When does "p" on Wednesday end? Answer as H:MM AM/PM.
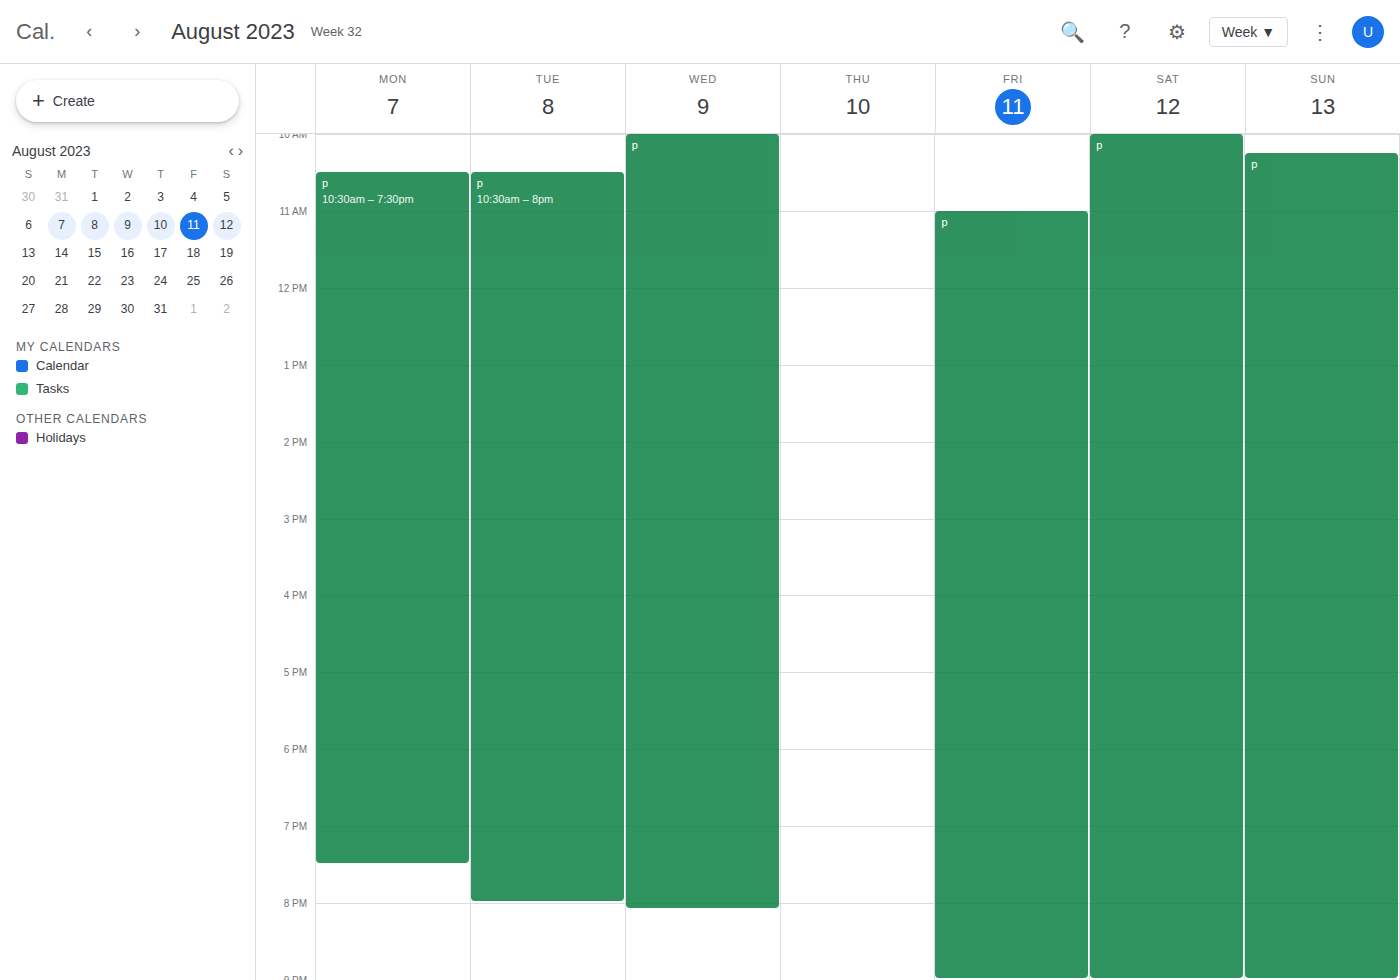
8:05 PM